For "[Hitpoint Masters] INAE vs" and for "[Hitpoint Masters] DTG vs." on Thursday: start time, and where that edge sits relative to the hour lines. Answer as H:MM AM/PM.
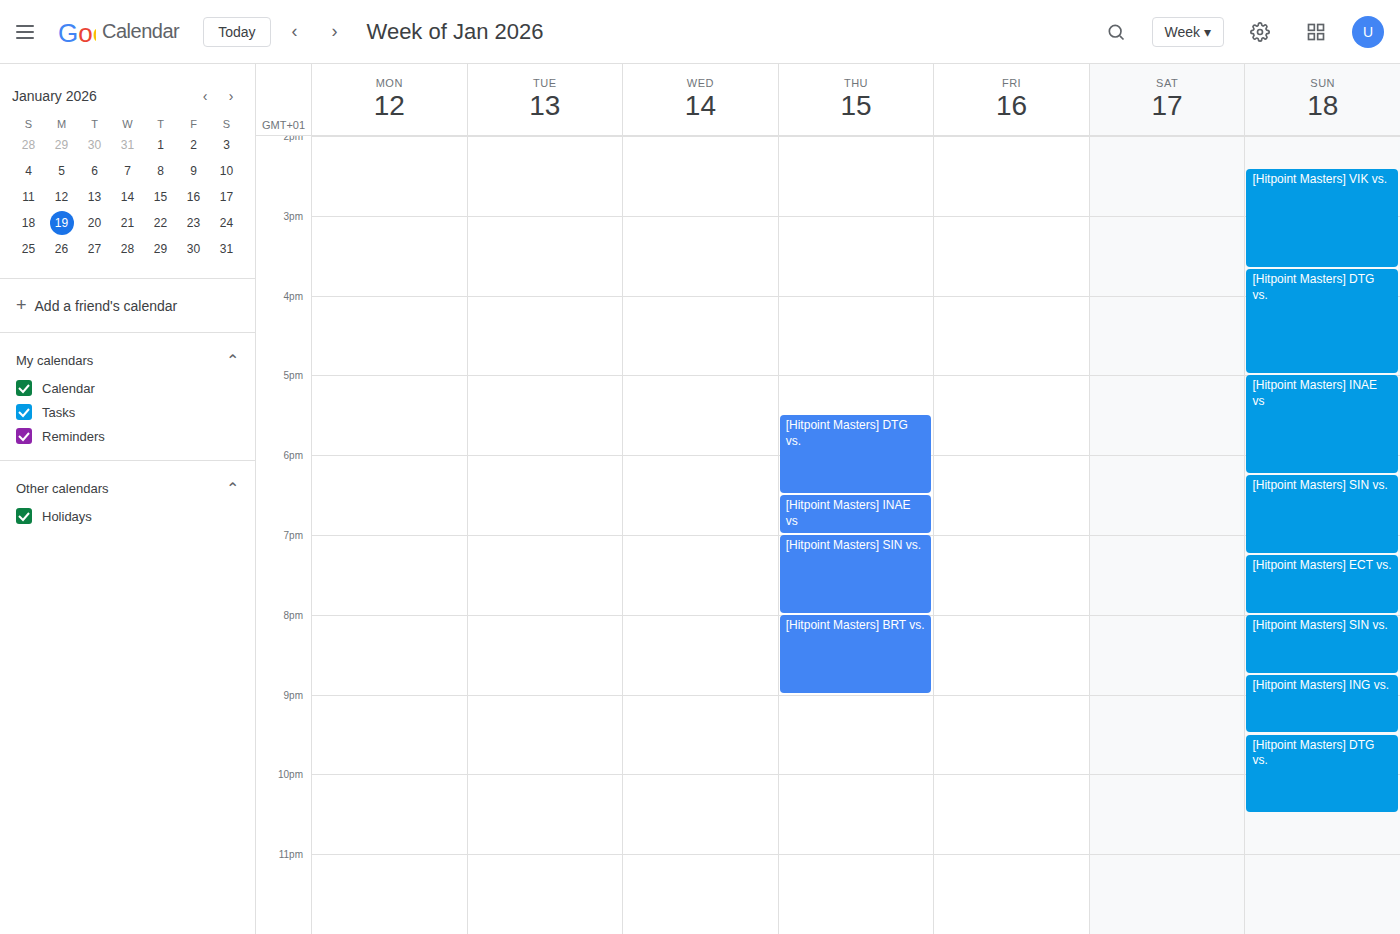
"[Hitpoint Masters] INAE vs": 6:30 PM, halfway between the 6 PM and 7 PM lines. "[Hitpoint Masters] DTG vs.": 5:30 PM, halfway between the 5 PM and 6 PM lines.